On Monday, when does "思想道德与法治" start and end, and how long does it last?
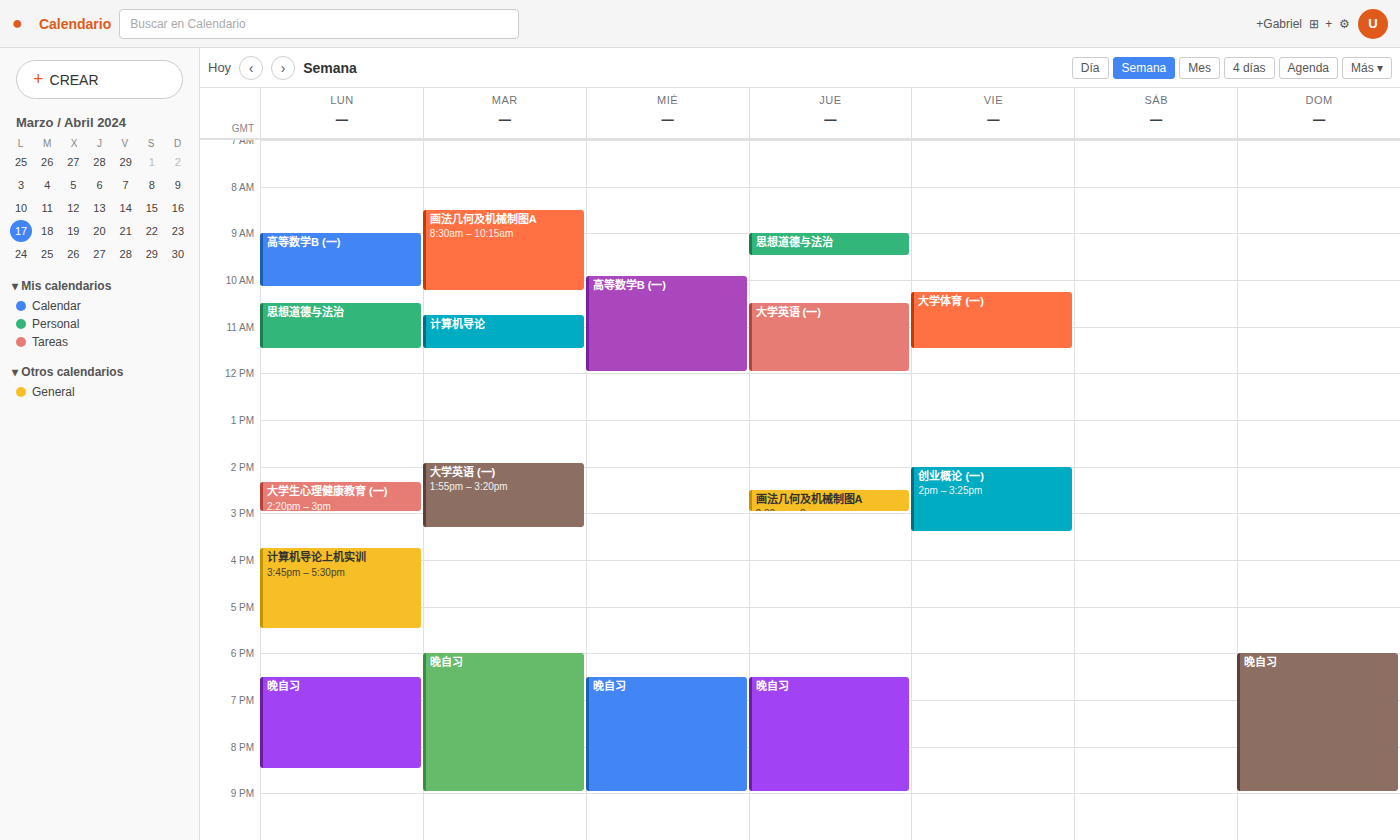
10:30 AM to 11:30 AM, 1 hour